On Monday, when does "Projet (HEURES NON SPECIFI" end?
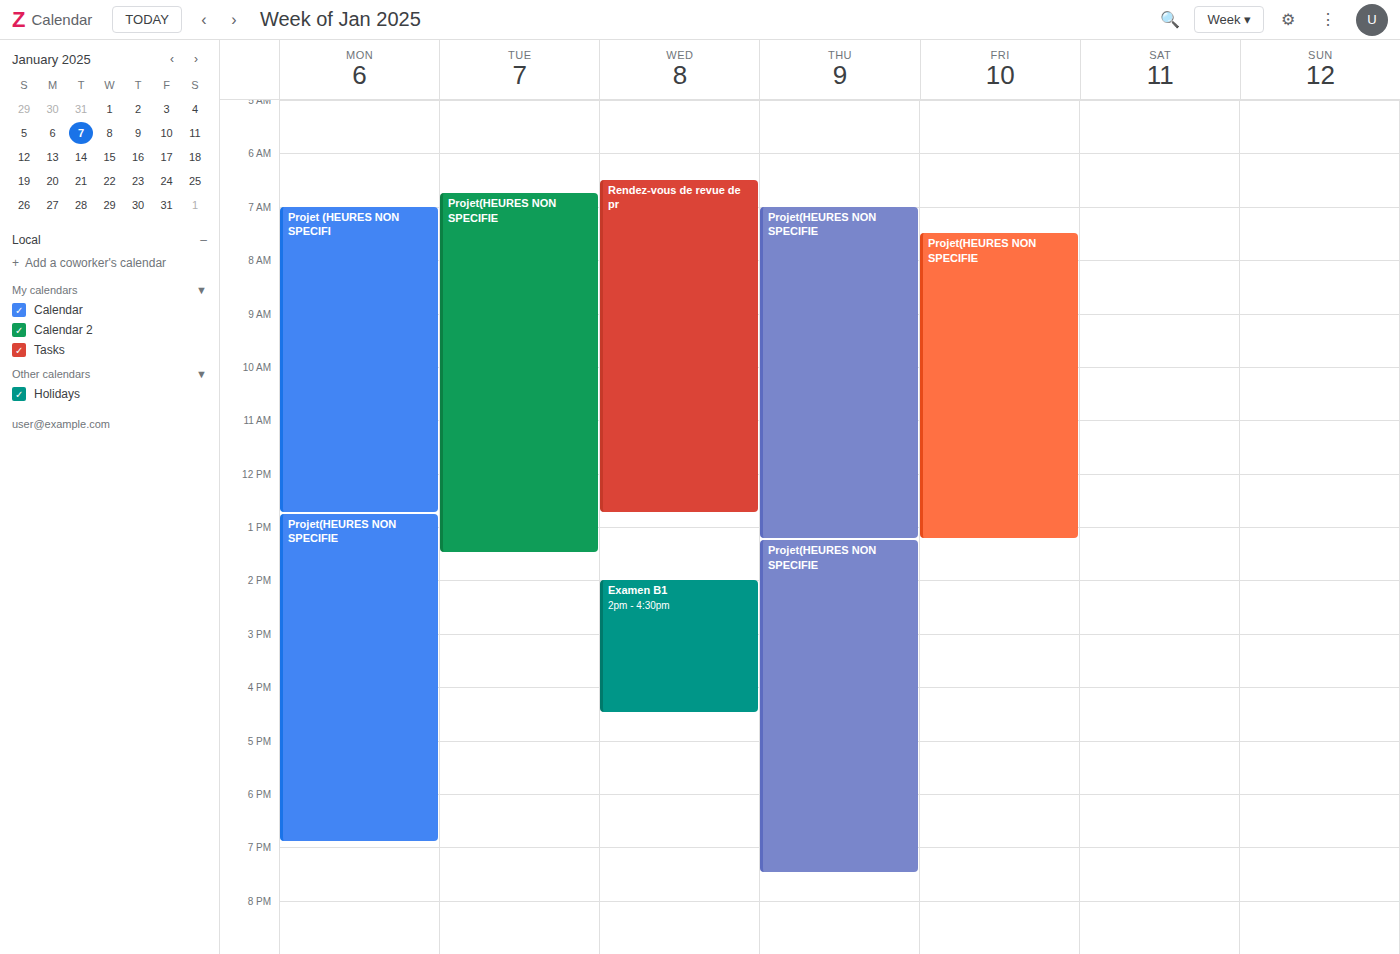
12:45 PM